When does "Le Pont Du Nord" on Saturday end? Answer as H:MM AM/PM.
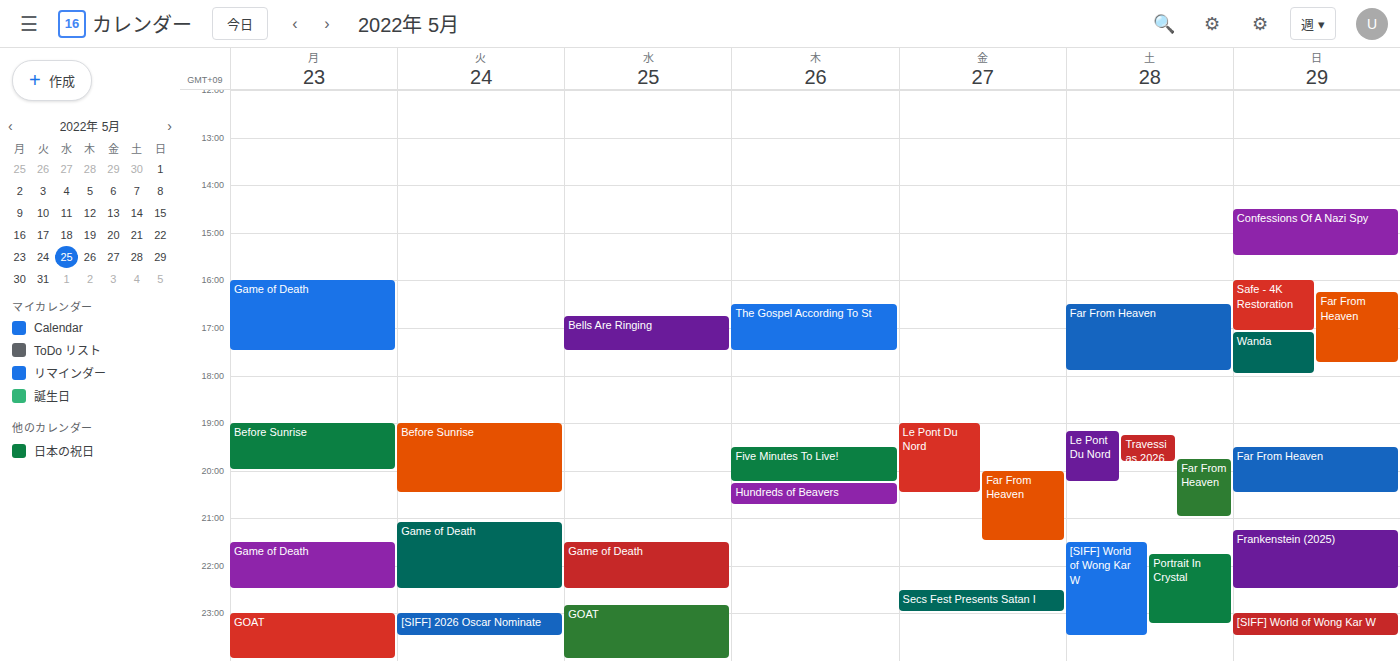
8:15 PM